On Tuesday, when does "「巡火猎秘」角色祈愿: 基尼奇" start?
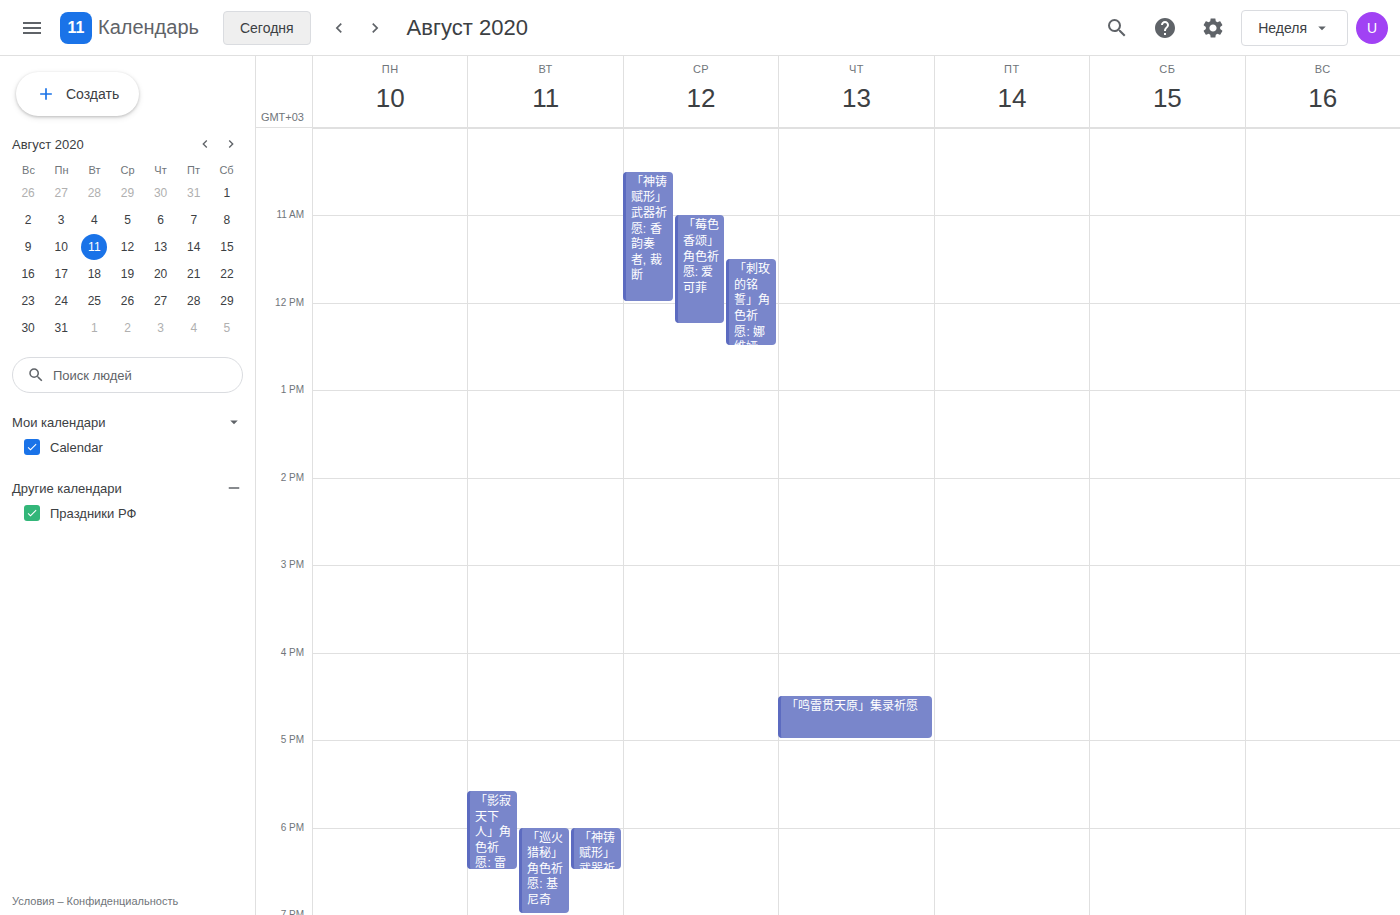
6:00 PM